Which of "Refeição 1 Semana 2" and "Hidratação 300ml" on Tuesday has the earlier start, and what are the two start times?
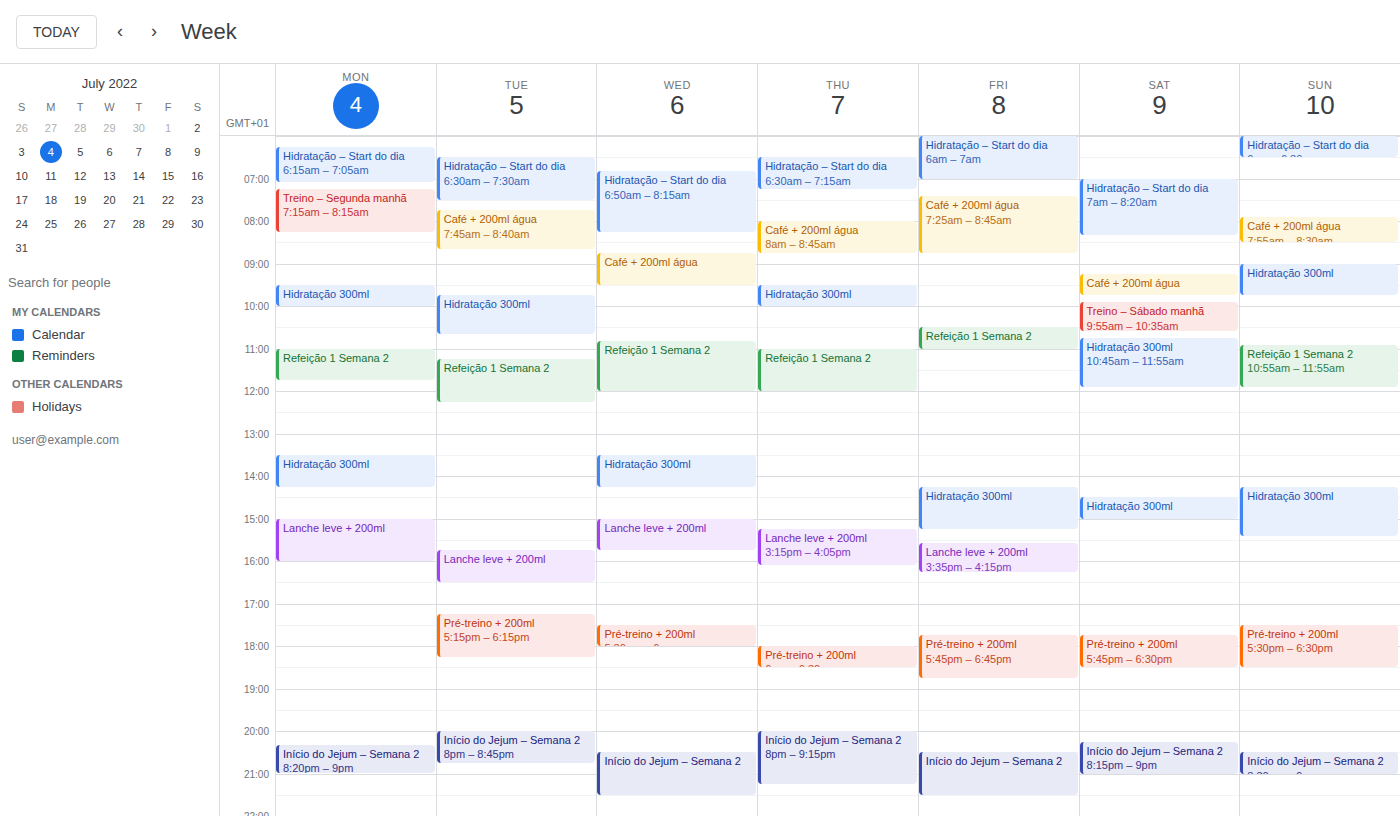
"Hidratação 300ml" 9:45 AM; "Refeição 1 Semana 2" 11:15 AM.